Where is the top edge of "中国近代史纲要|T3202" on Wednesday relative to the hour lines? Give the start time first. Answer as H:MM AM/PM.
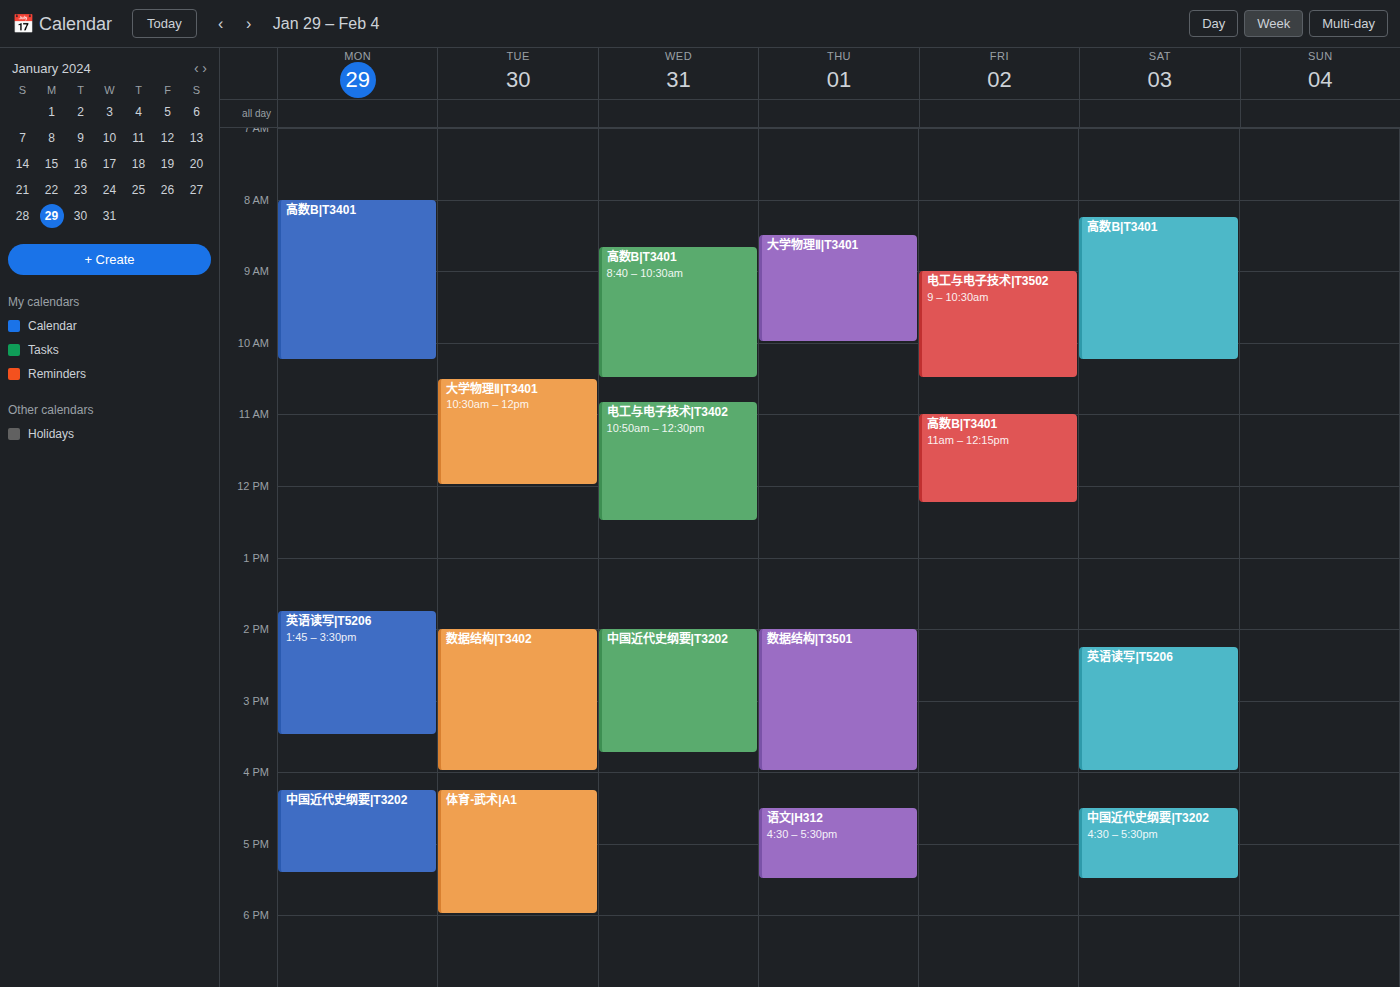
2:00 PM -- exactly on the 2 PM line.